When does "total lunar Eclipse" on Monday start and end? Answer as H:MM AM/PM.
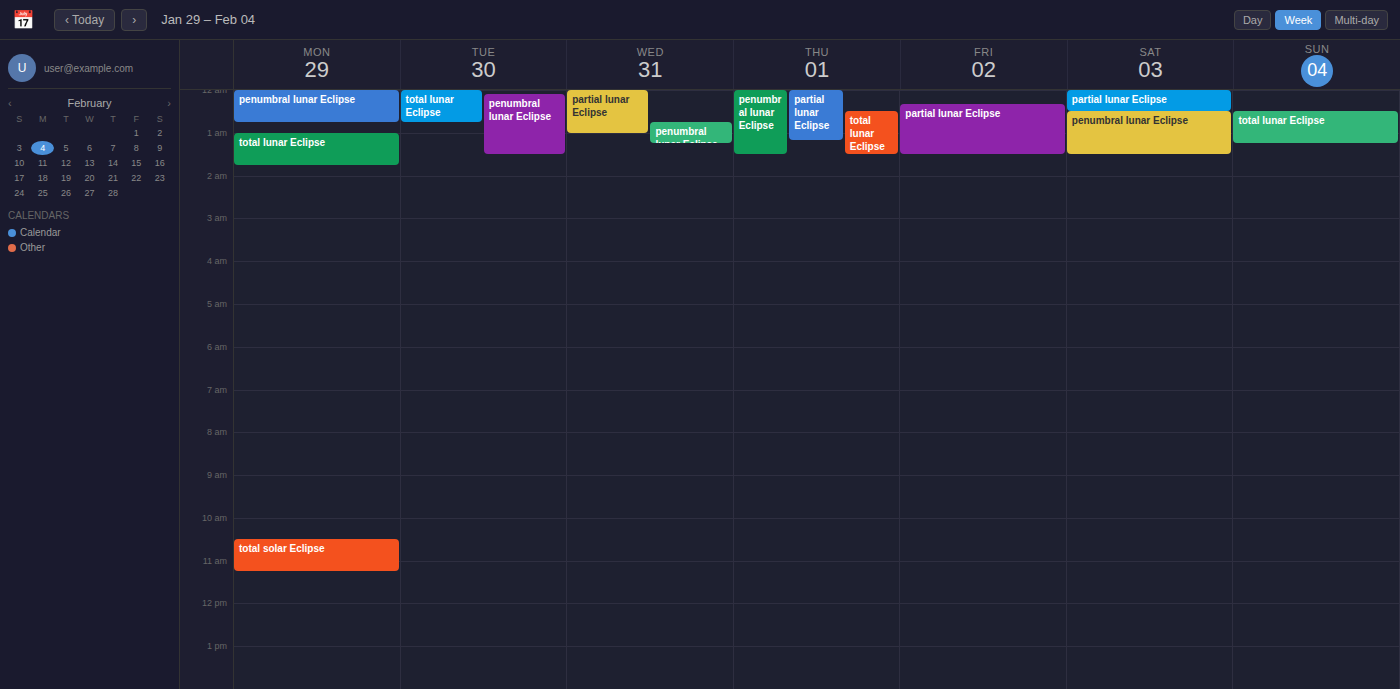
1:00 AM to 1:45 AM